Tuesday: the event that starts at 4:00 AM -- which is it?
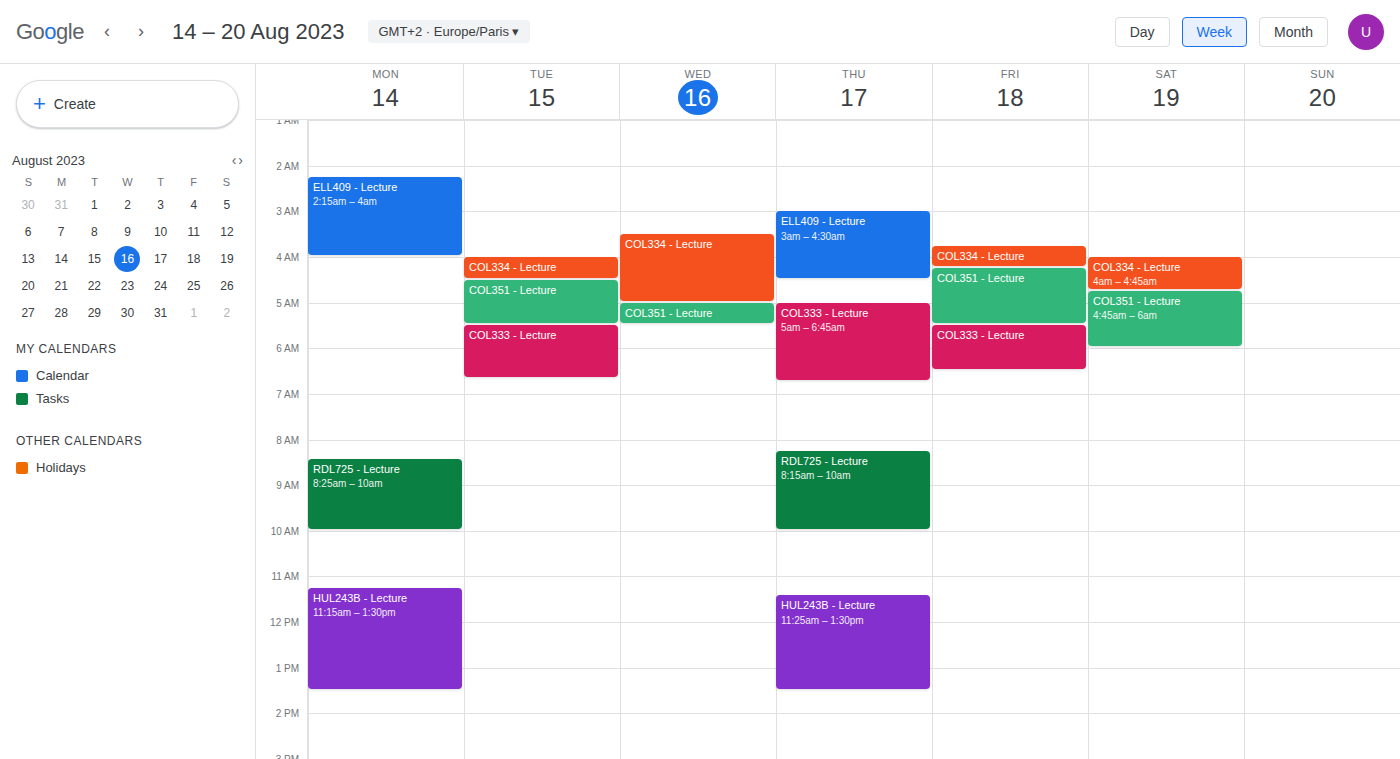
"COL334 - Lecture"